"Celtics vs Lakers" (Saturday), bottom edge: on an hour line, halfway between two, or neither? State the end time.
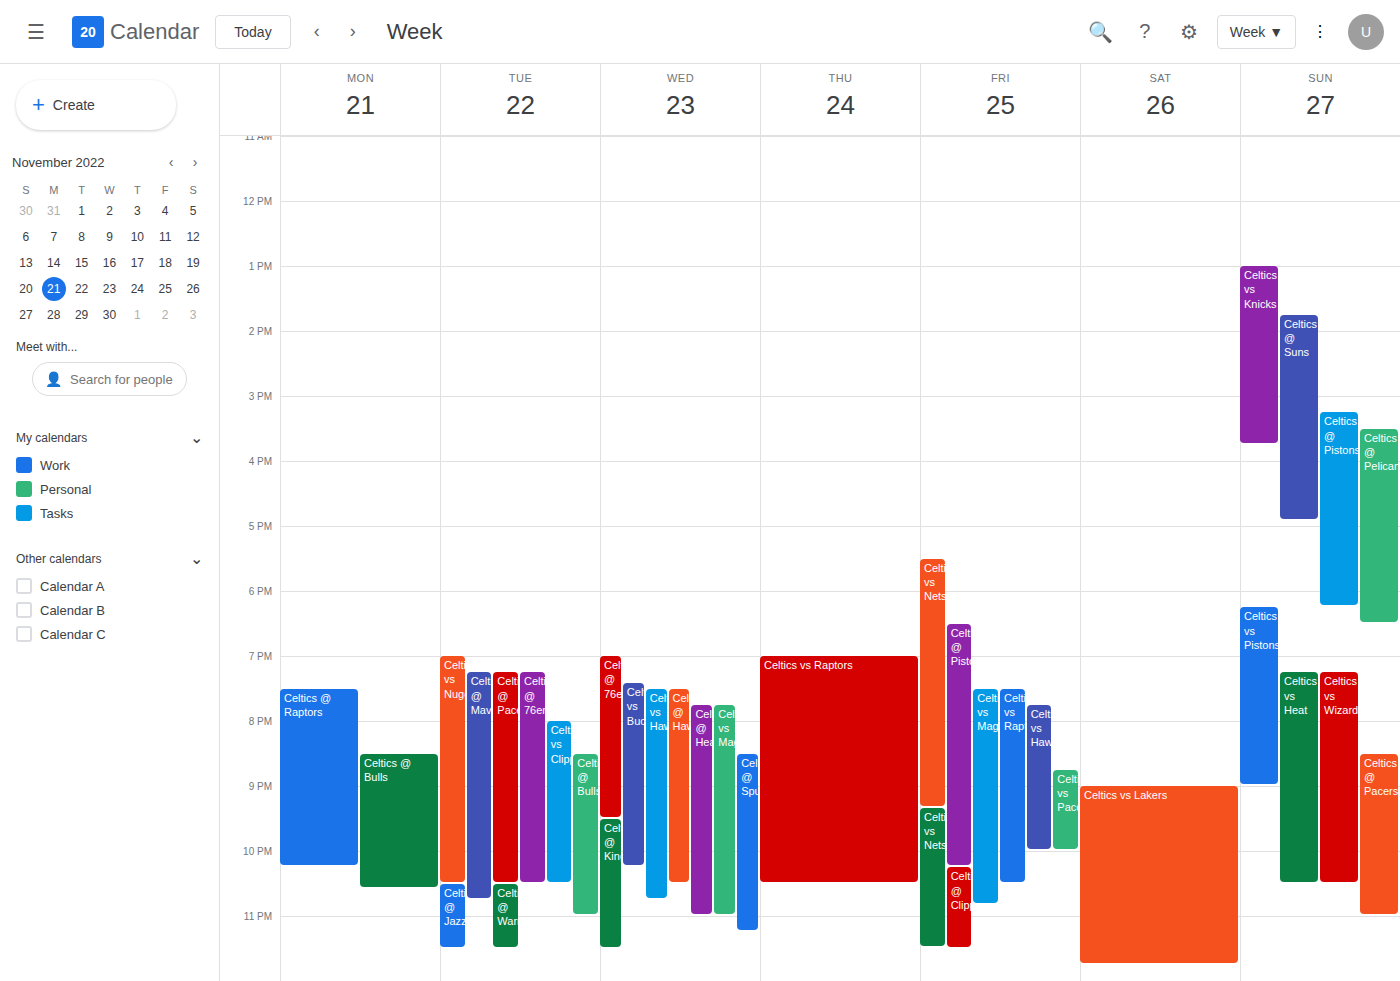
23:45 -- neither: three quarters of the way from the 23:00 line to the 24:00 line.